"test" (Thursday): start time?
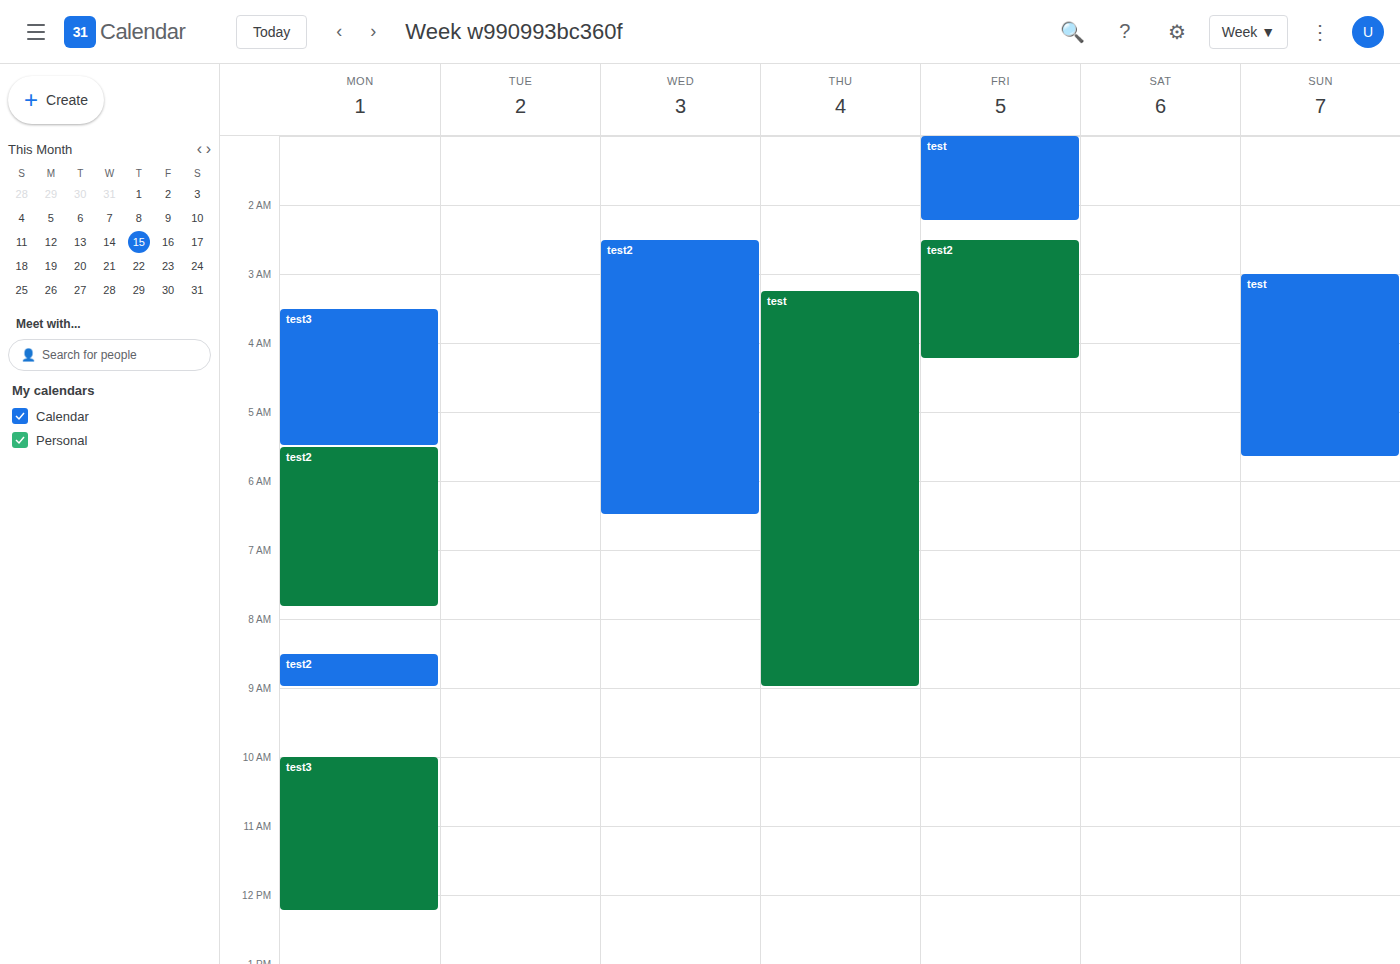
3:15 AM